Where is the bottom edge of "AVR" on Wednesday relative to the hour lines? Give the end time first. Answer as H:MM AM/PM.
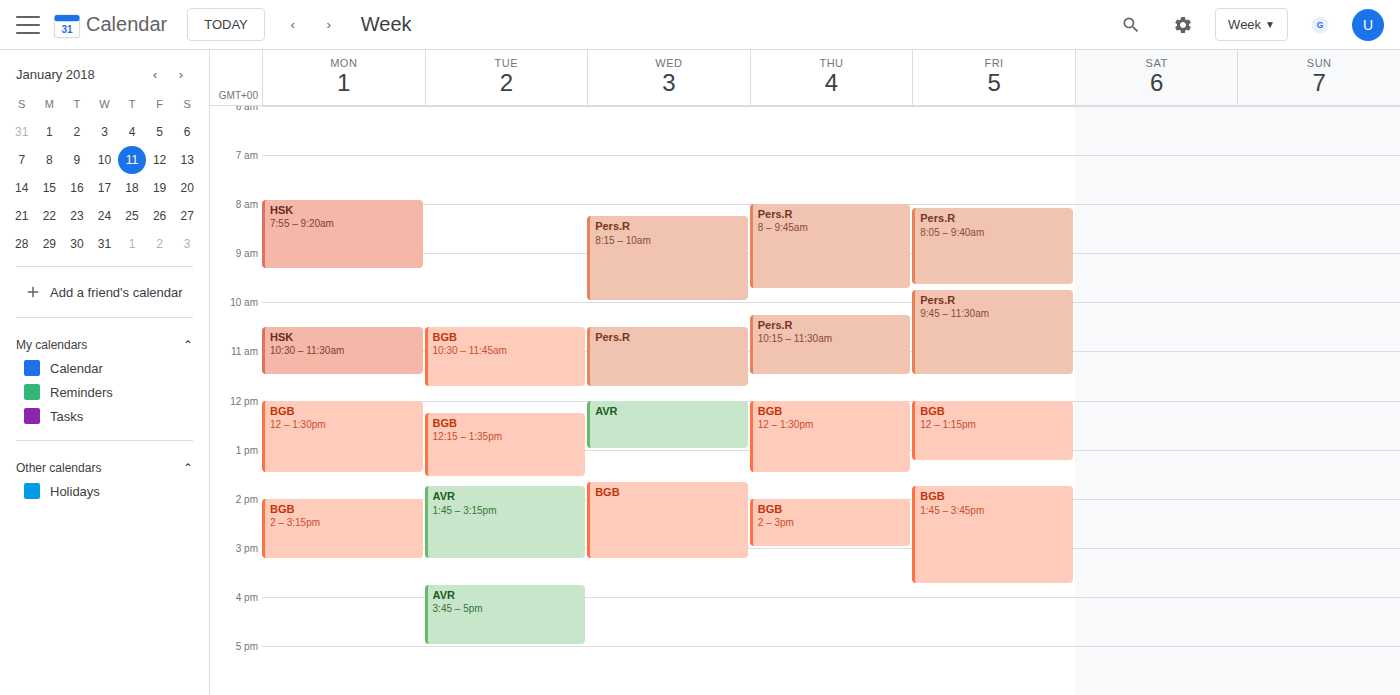
1:00 PM -- exactly on the 1 PM line.